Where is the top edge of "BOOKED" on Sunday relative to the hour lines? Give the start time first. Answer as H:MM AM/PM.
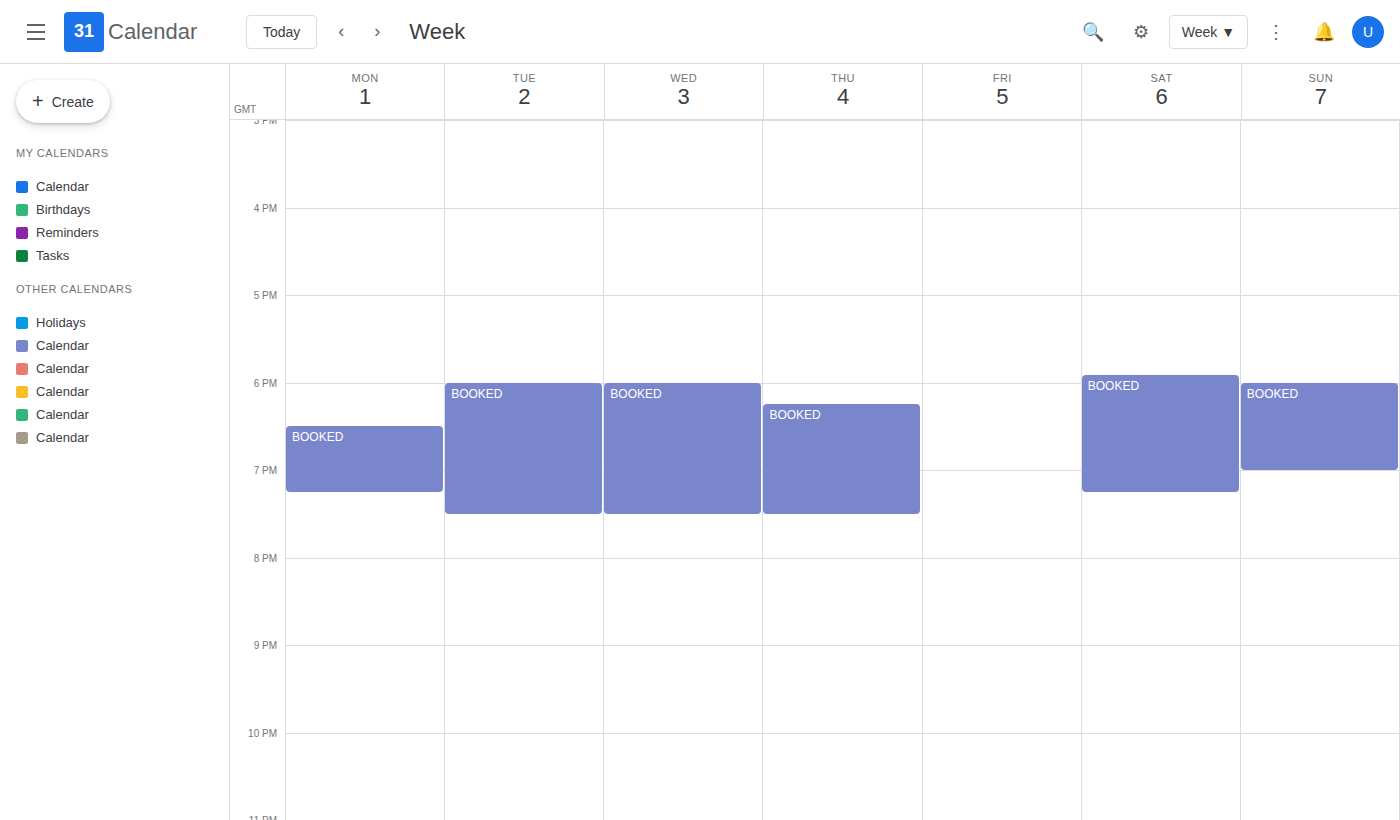
6:00 PM -- exactly on the 6 PM line.